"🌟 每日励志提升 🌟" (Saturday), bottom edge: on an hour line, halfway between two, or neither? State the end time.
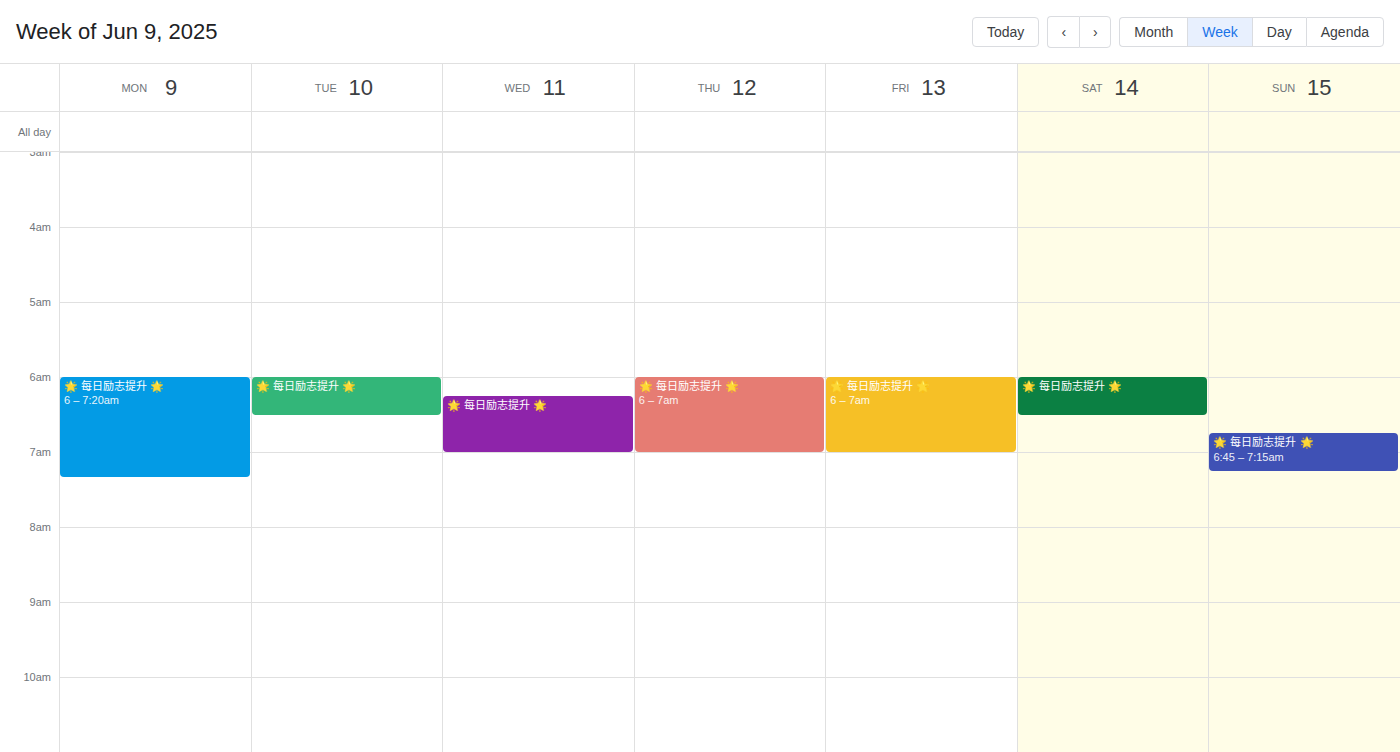
6:30 AM -- halfway between the 6 AM and 7 AM lines.